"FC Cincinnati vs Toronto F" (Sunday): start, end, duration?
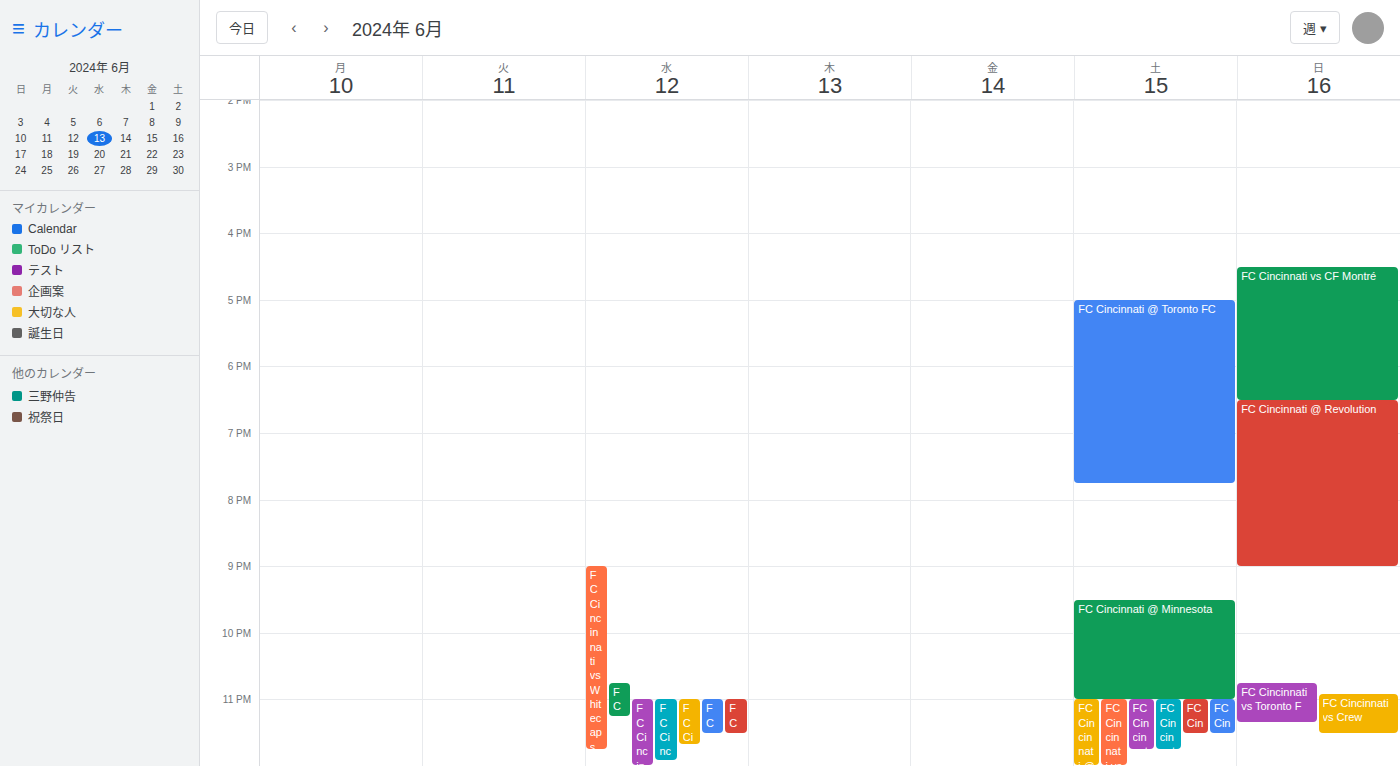
10:45 PM to 11:20 PM, 35 minutes